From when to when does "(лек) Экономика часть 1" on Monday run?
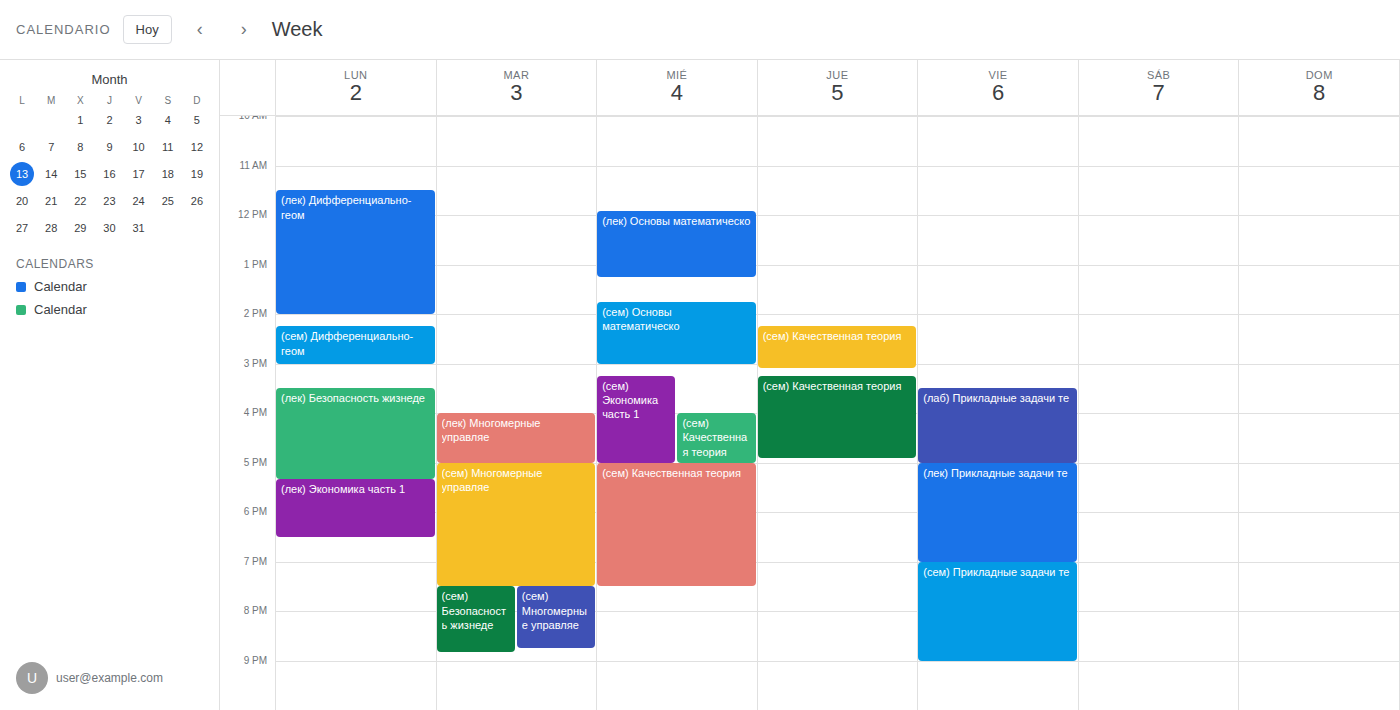
17:20 to 18:30